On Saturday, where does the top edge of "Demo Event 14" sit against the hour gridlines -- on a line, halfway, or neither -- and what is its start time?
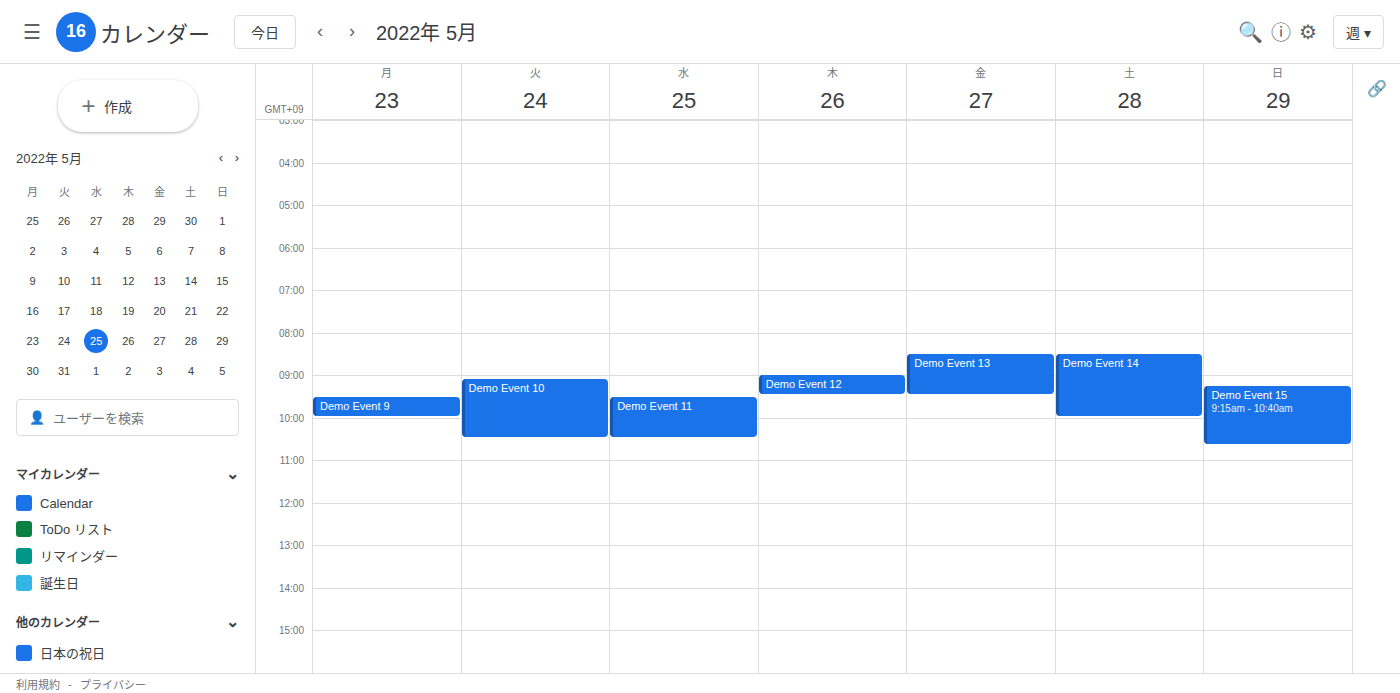
8:30 AM -- halfway between the 8 AM and 9 AM lines.